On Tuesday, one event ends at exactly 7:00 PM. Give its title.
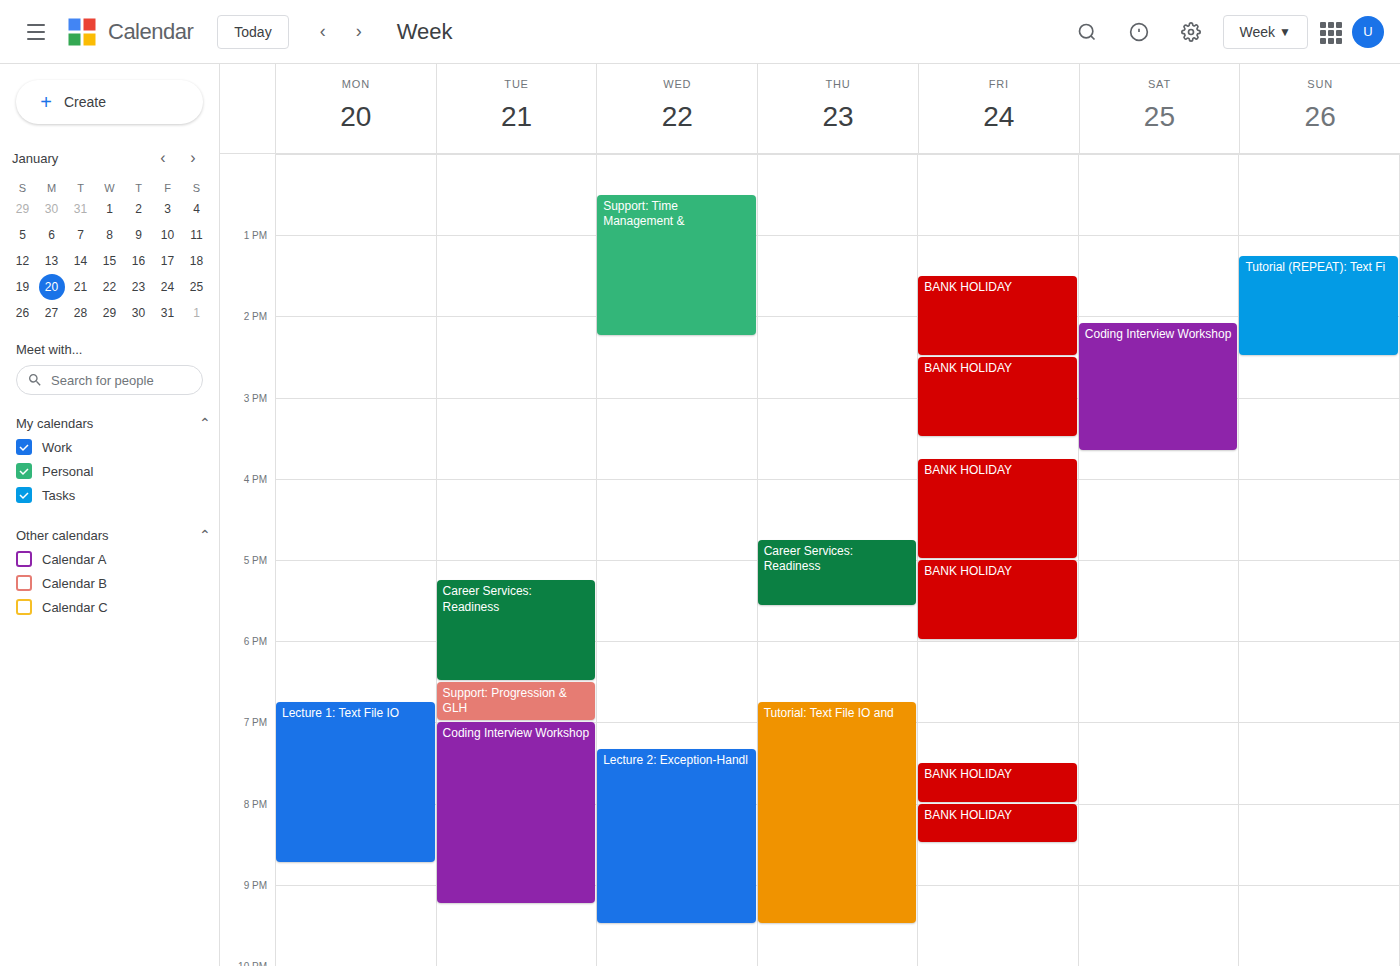
"Support: Progression & GLH"